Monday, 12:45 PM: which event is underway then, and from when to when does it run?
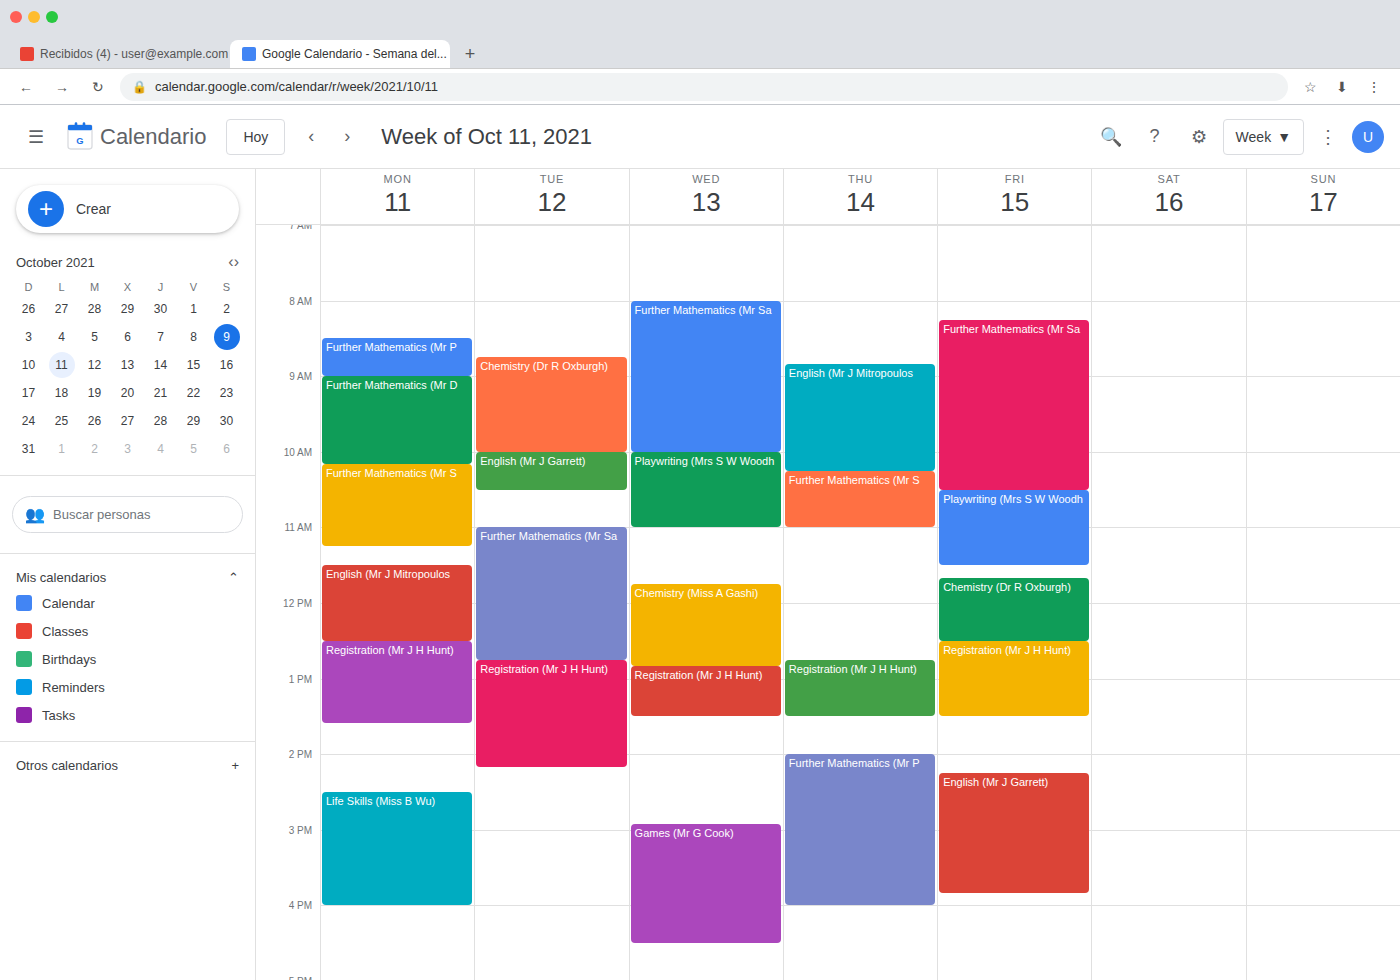
"Registration (Mr J H Hunt)", 12:30 PM to 1:35 PM